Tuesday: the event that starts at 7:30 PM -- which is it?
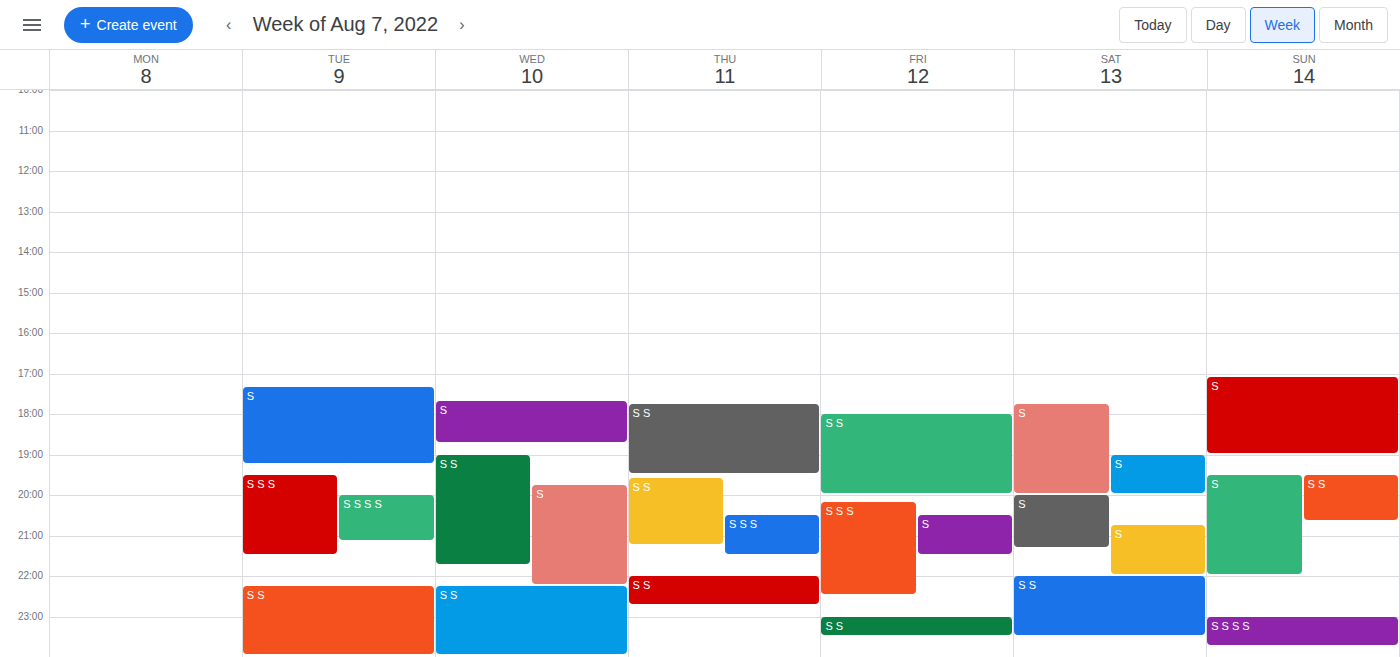
"S S S"